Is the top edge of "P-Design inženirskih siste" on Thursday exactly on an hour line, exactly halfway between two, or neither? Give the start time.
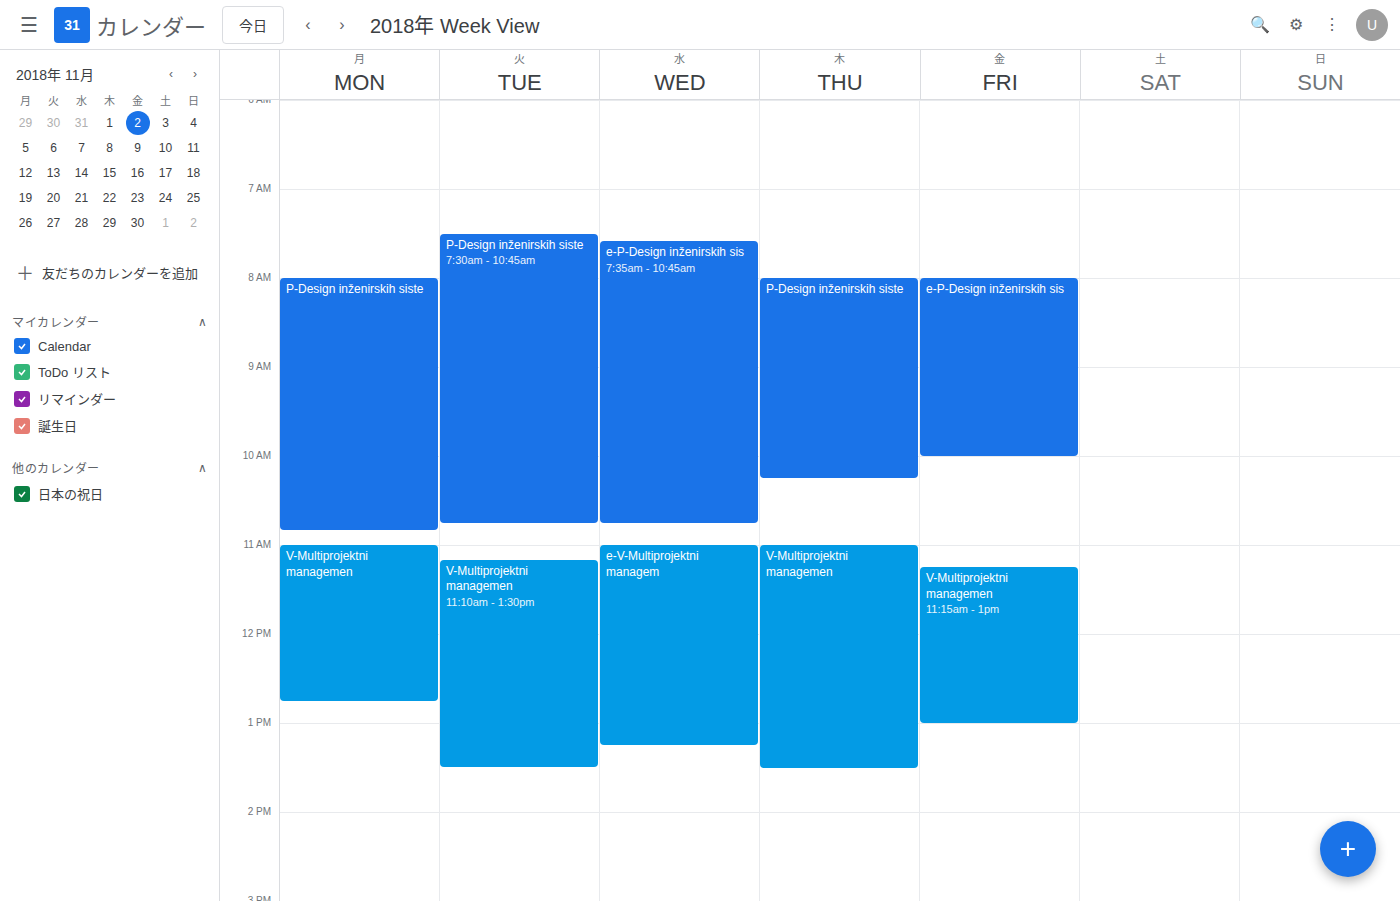
8:00 AM -- exactly on the 8 AM line.